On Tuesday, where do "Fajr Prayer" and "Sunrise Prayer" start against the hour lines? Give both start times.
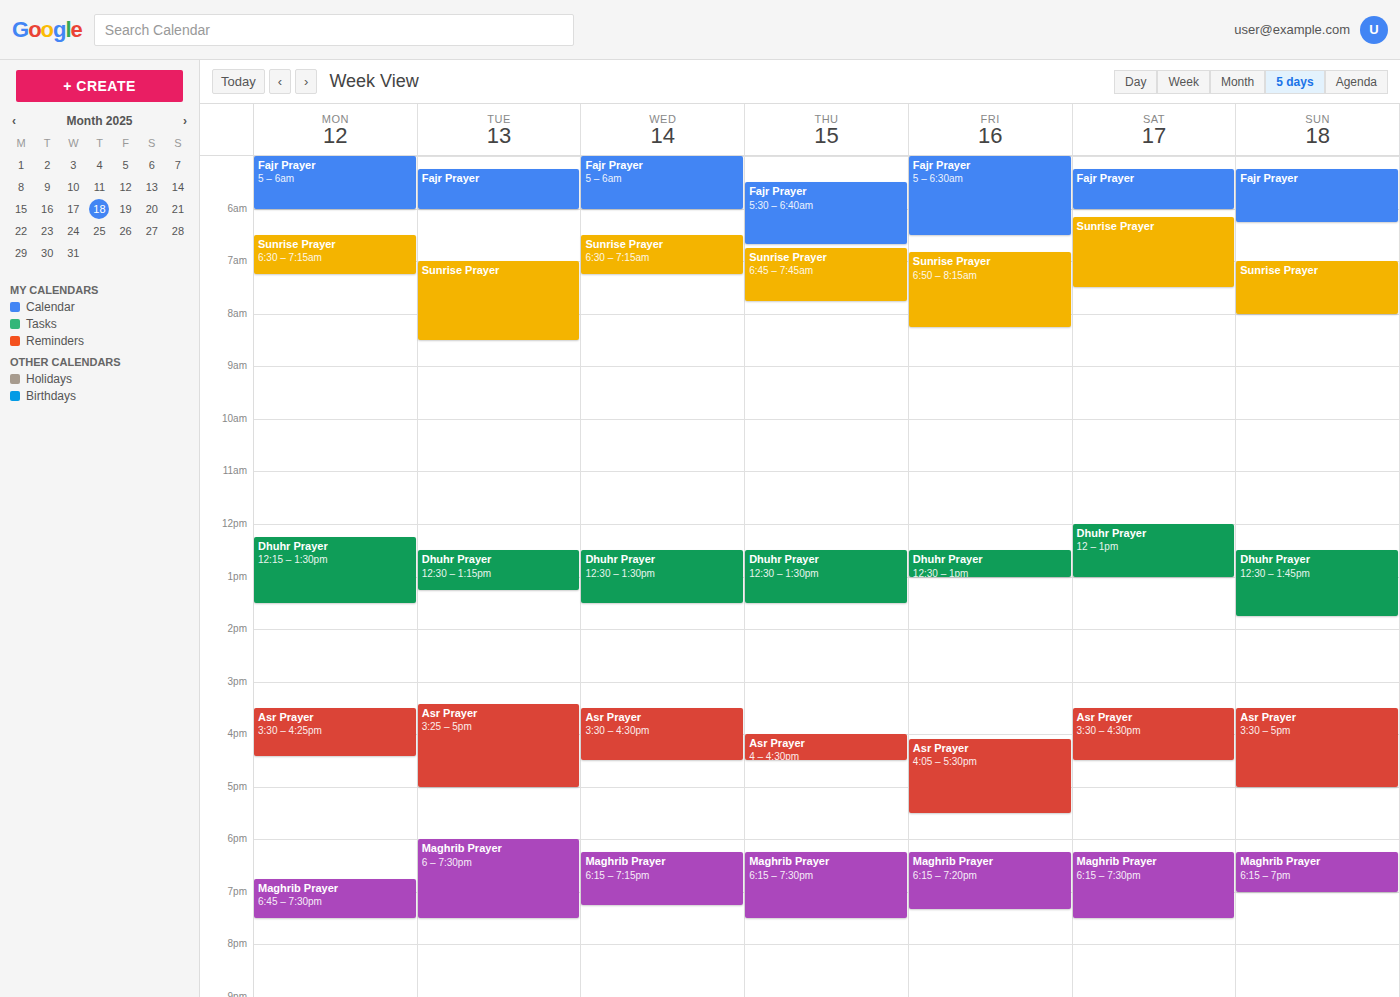
"Fajr Prayer": 5:15 AM, neither: a quarter of the way from the 5 AM line to the 6 AM line. "Sunrise Prayer": 7:00 AM, exactly on the 7 AM line.